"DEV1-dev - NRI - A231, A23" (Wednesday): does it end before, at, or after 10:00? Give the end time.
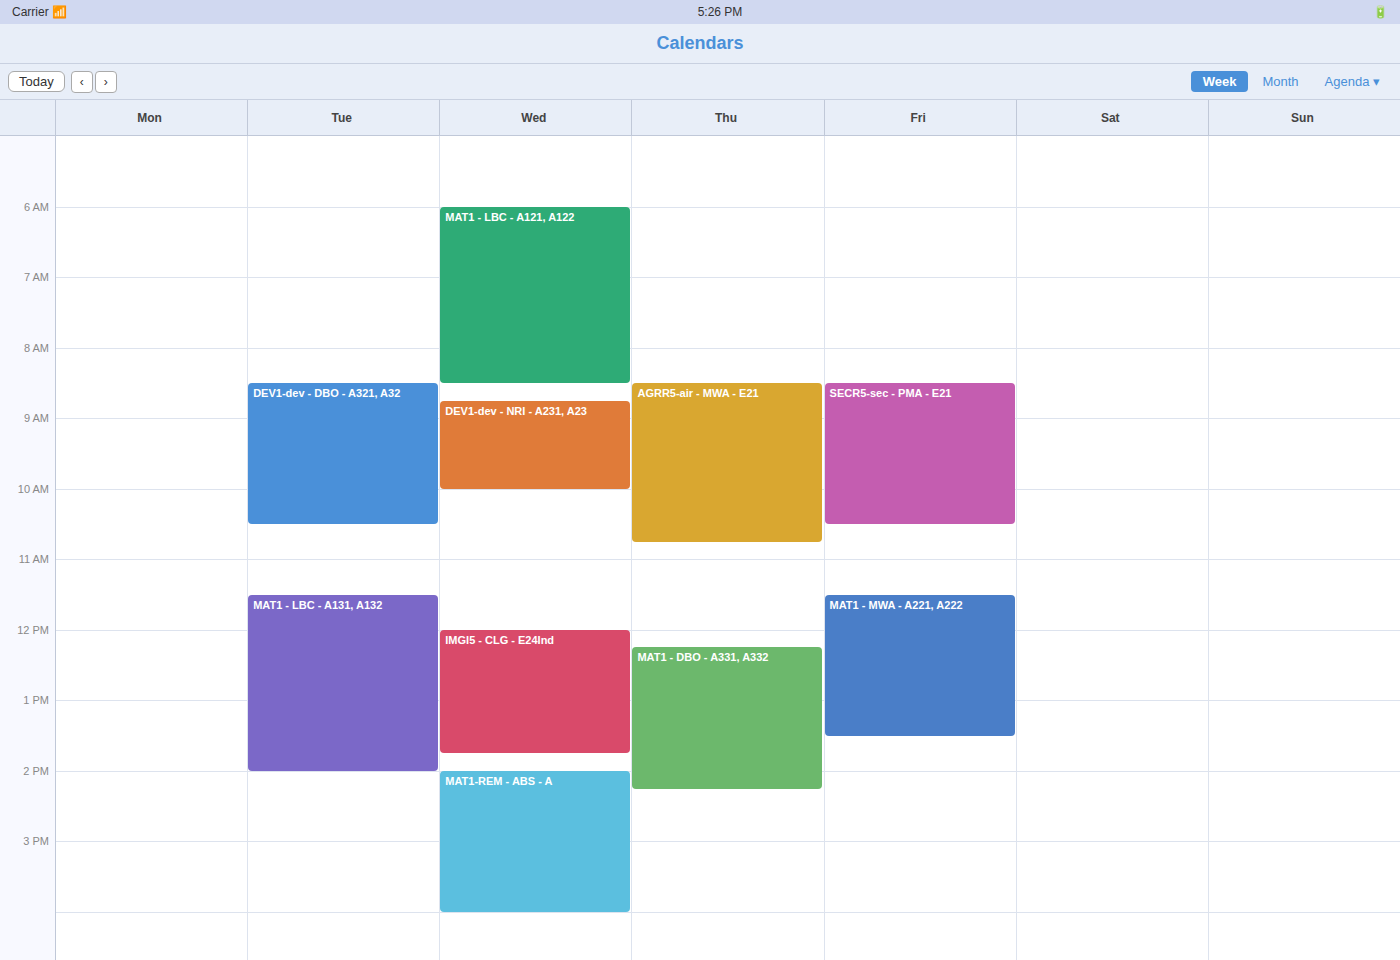
10:00 -- exactly at 10:00, on the 10:00 line.